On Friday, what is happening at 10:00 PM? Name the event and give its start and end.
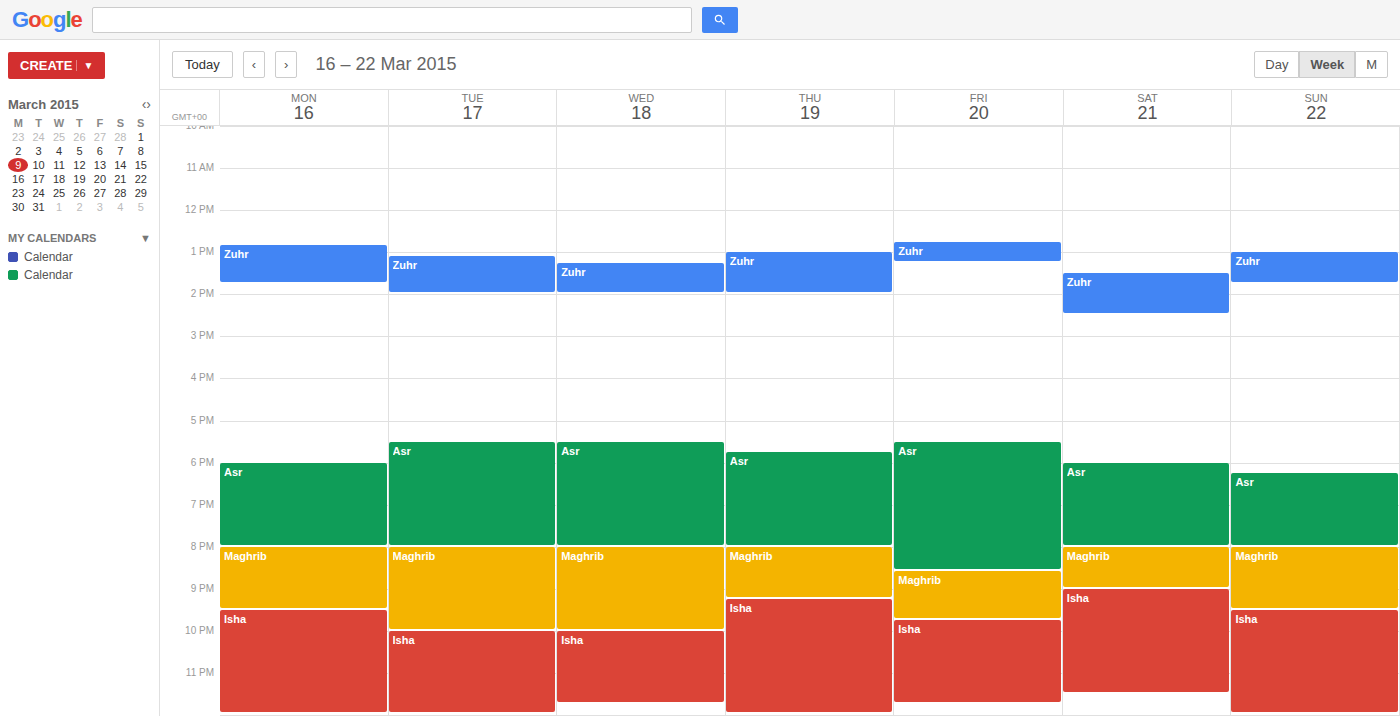
"Isha", 9:45 PM to 11:45 PM